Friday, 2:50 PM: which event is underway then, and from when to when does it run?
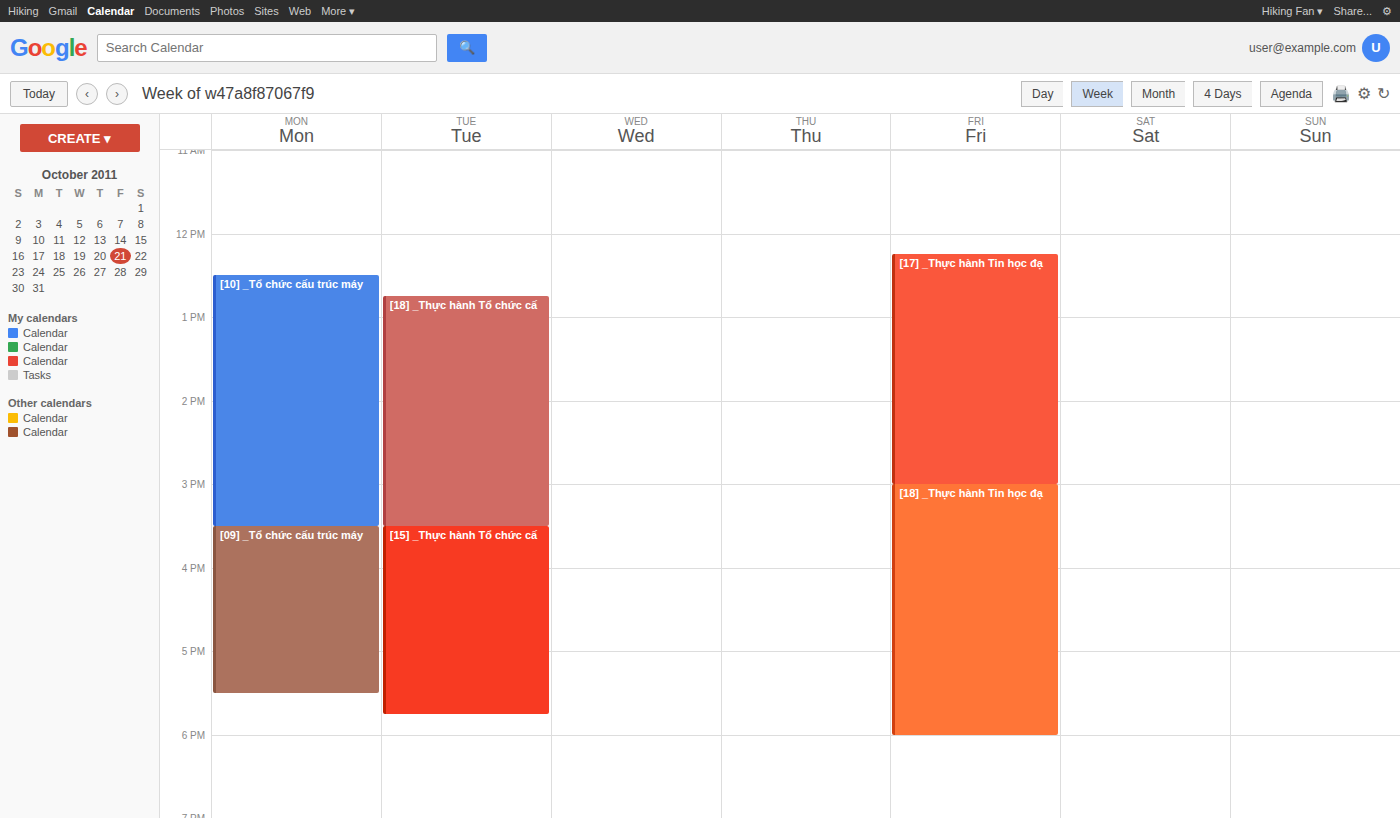
"[17] _Thực hành Tin học đạ", 12:15 PM to 3:00 PM